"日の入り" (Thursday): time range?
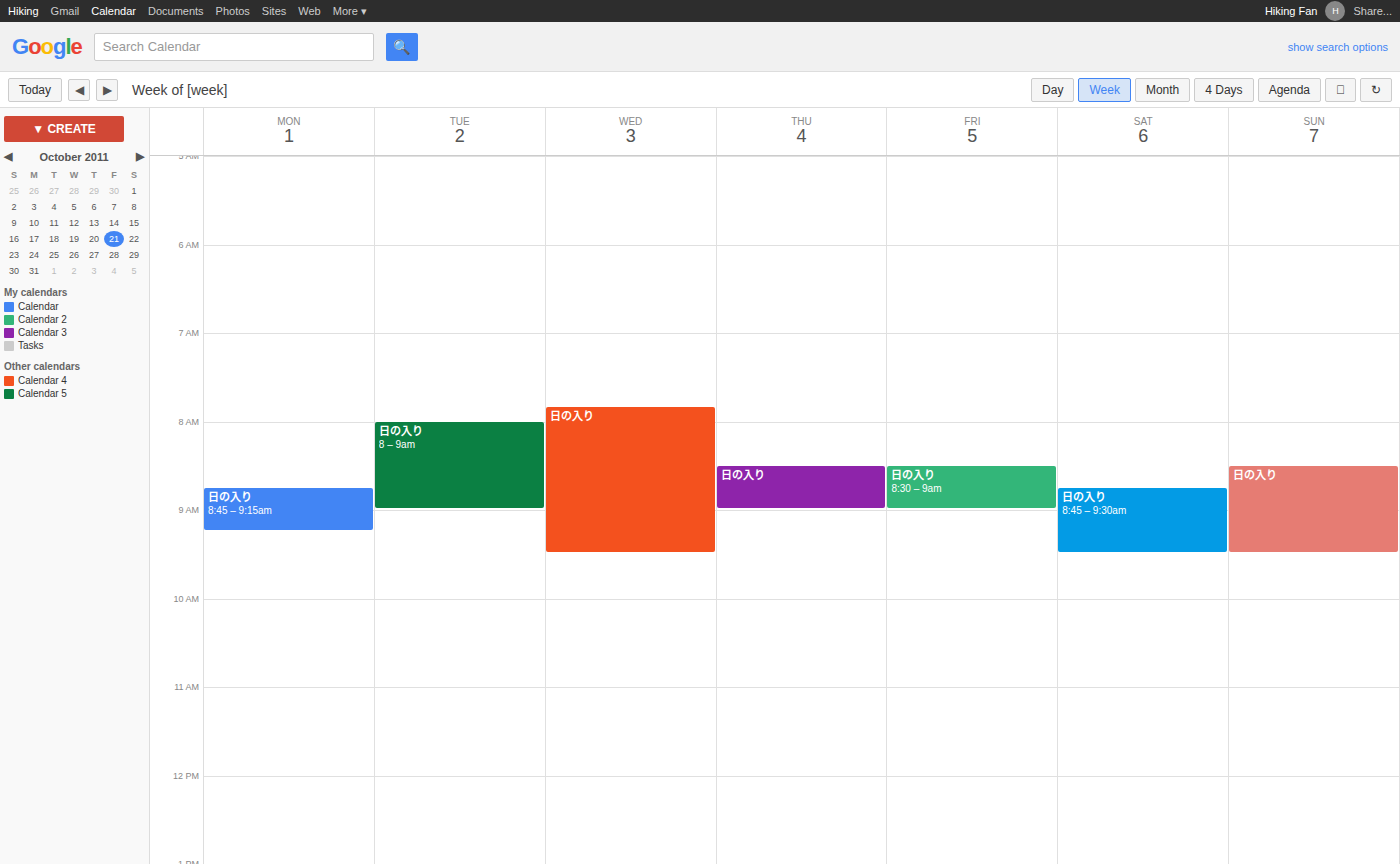
8:30 AM to 9:00 AM